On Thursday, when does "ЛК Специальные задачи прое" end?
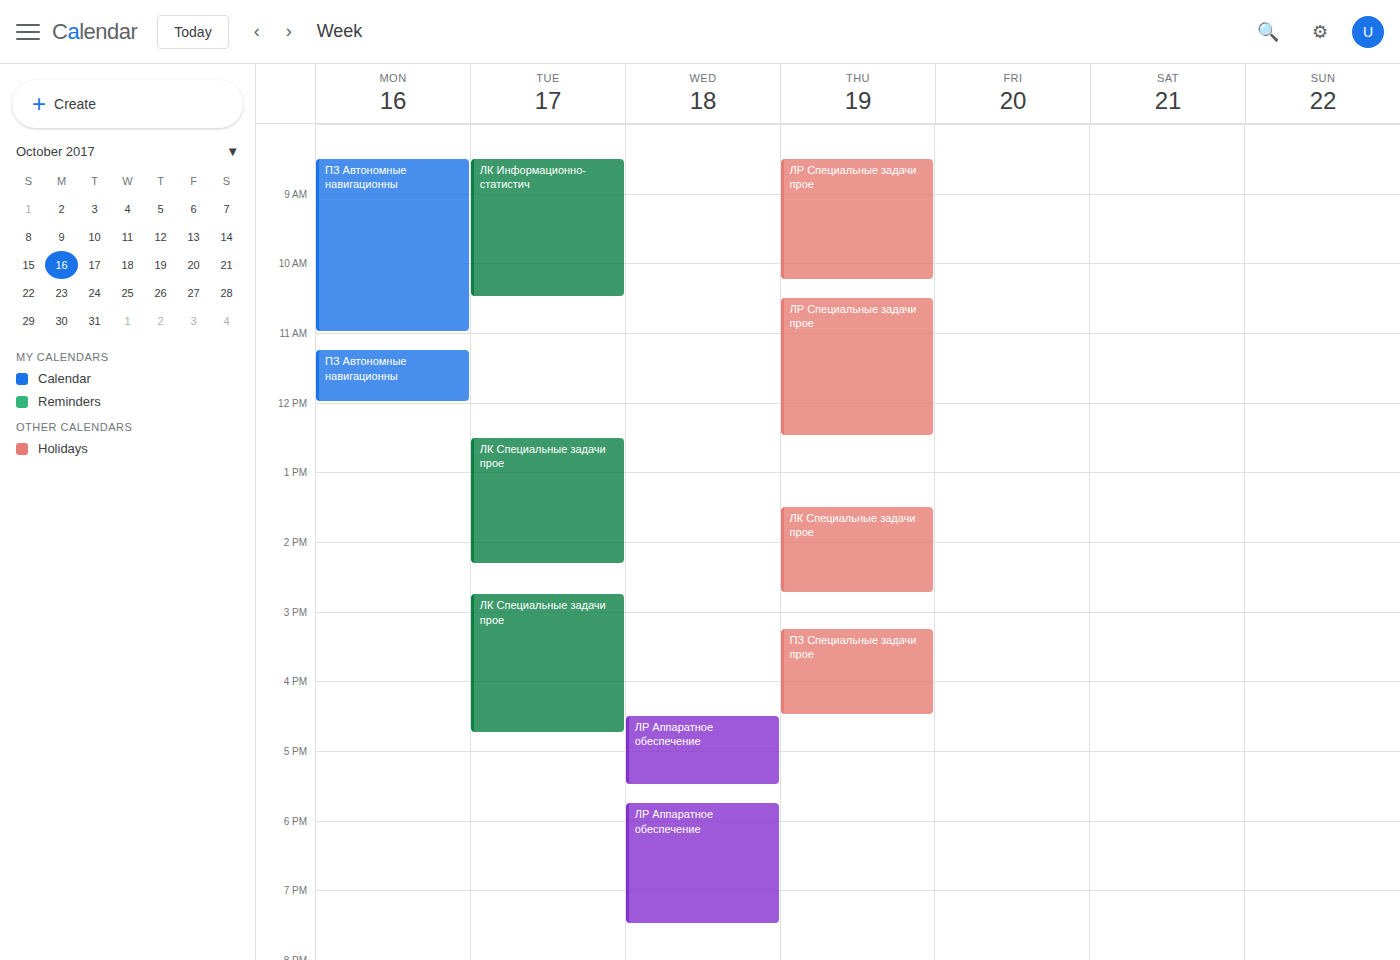
2:45 PM